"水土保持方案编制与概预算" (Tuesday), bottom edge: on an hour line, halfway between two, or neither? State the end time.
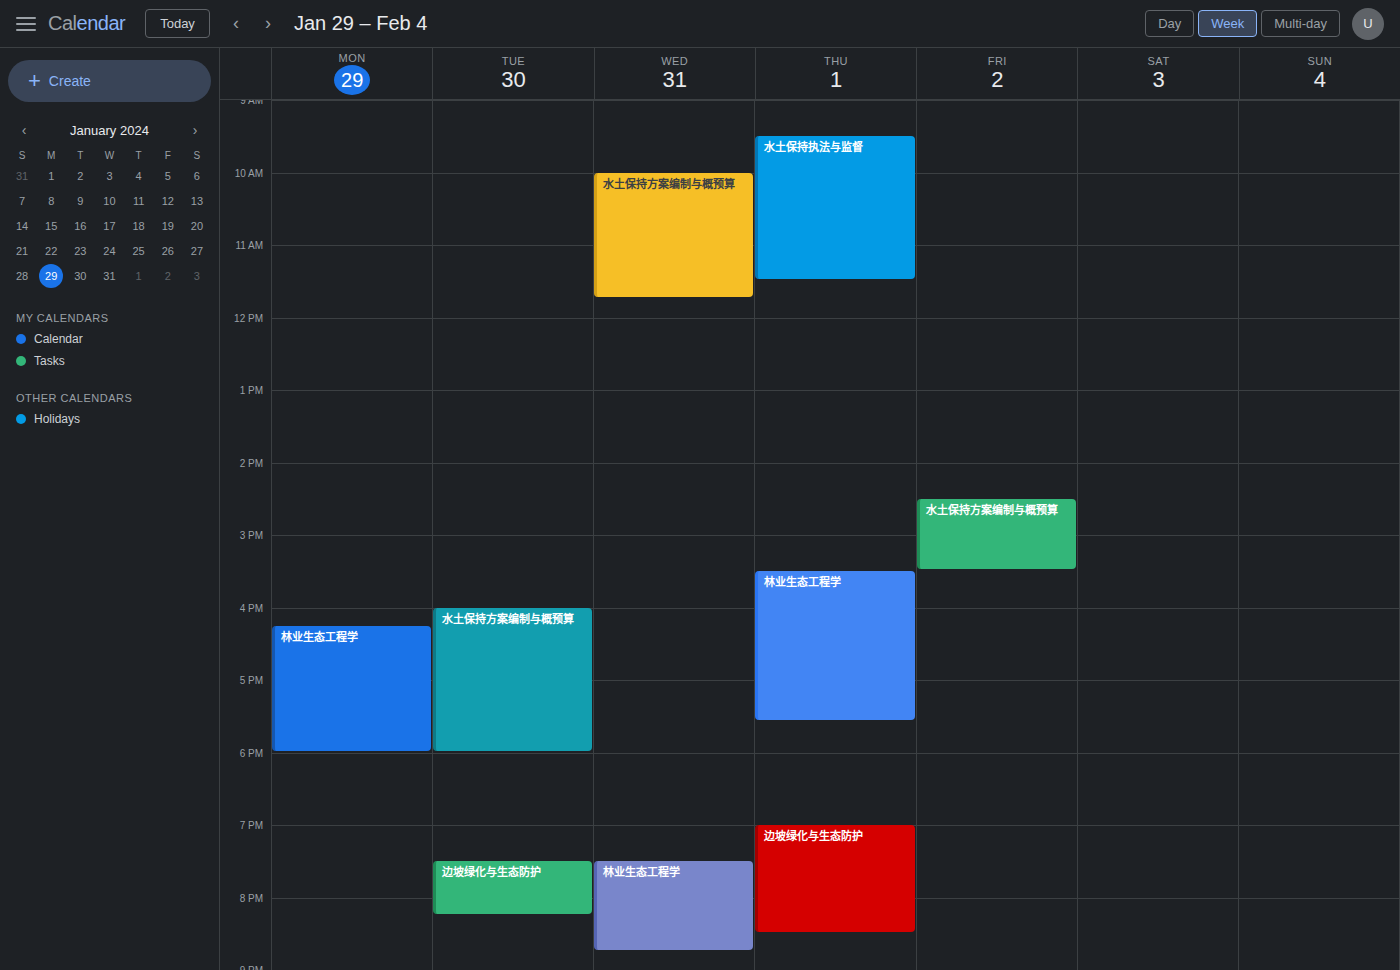
6:00 PM -- exactly on the 6 PM line.